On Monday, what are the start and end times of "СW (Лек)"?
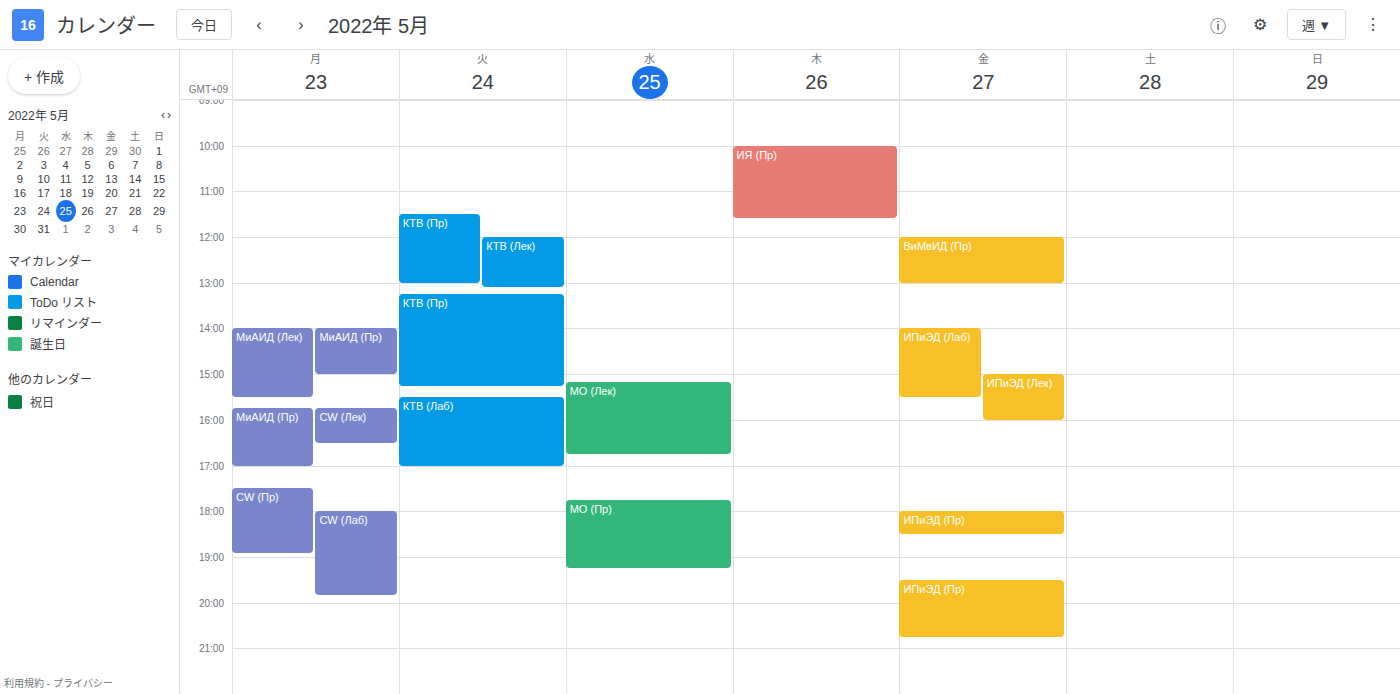
3:45 PM to 4:30 PM